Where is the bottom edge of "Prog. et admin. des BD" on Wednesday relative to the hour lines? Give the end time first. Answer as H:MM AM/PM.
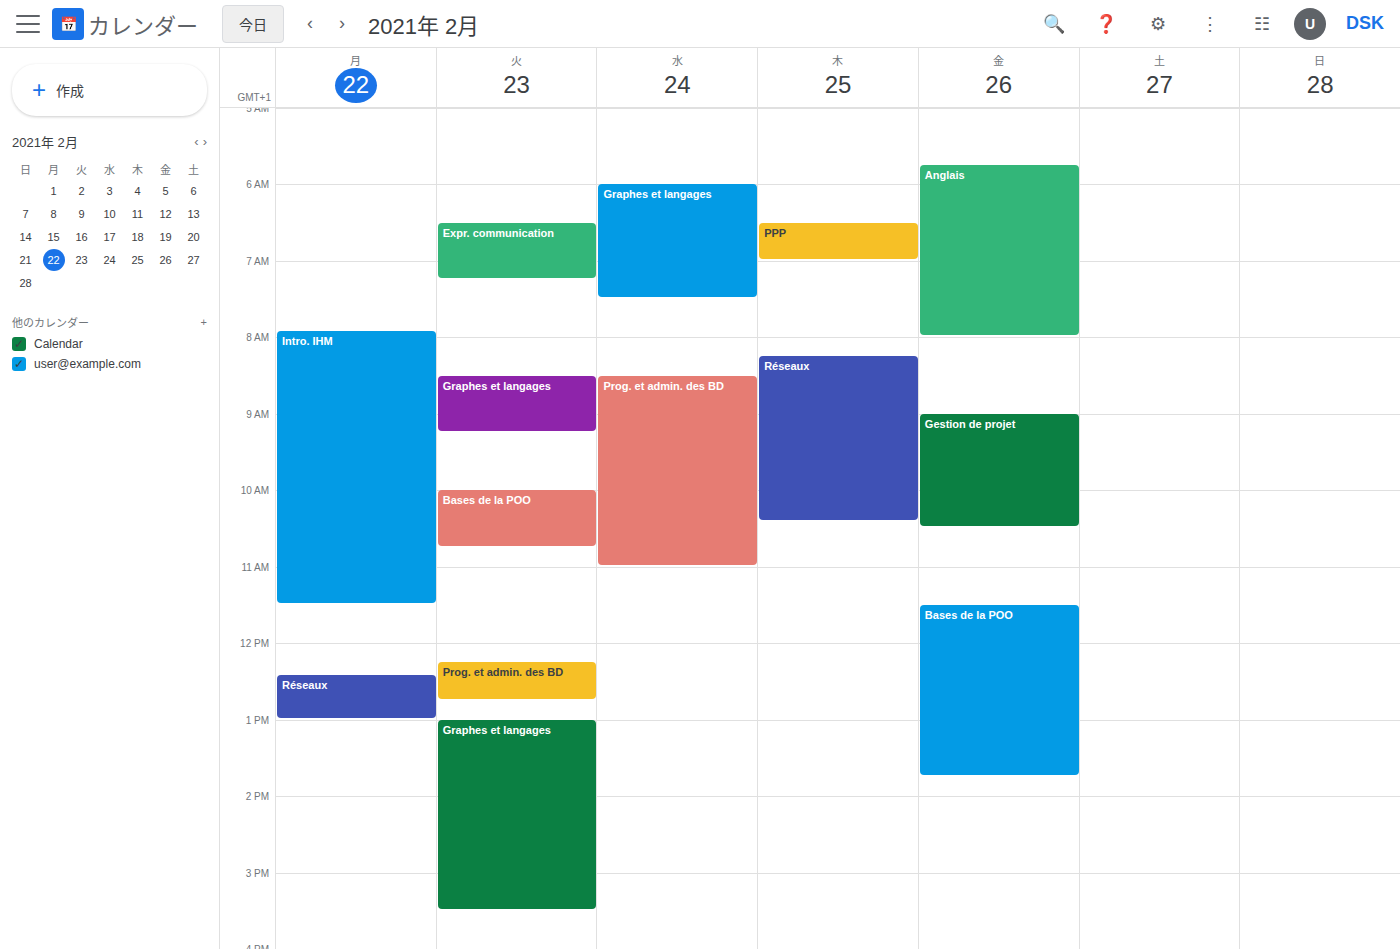
11:00 AM -- exactly on the 11 AM line.